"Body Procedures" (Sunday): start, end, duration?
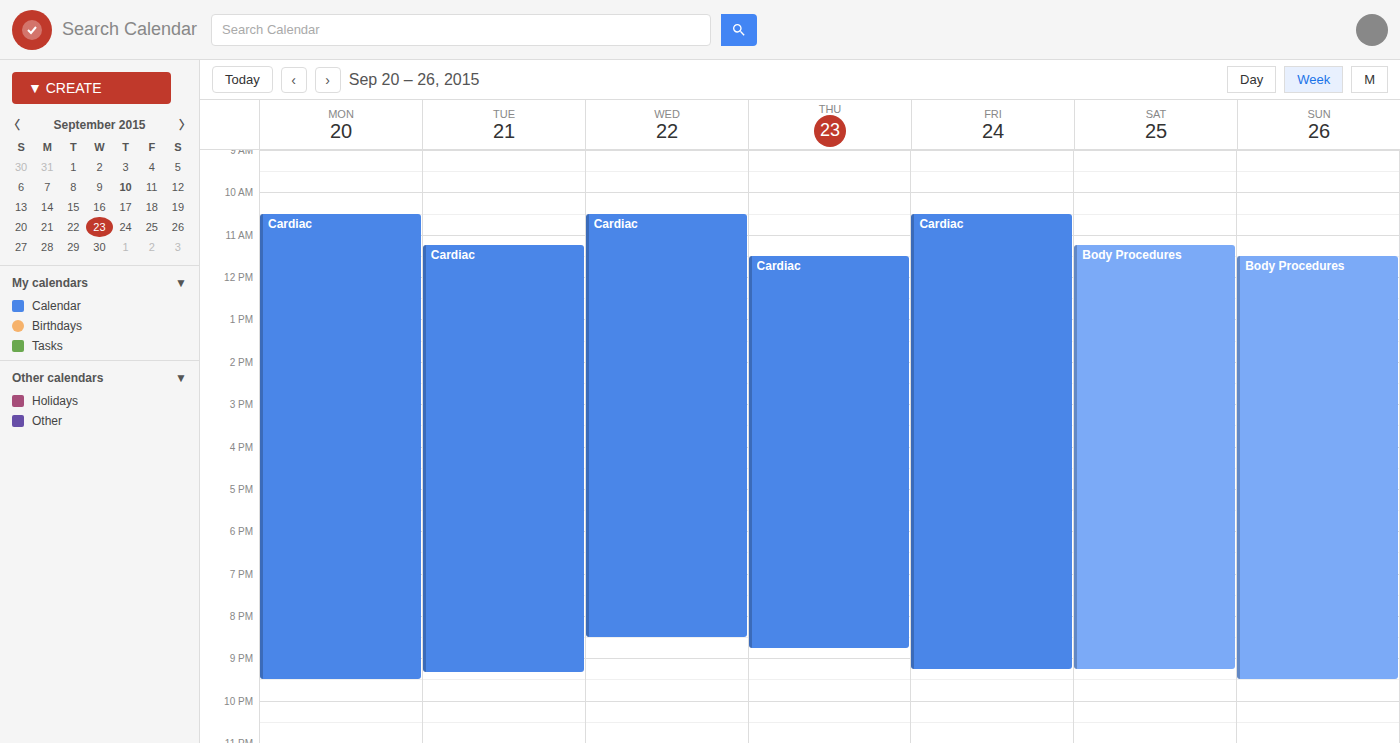
11:30 AM to 9:30 PM, 10 hours